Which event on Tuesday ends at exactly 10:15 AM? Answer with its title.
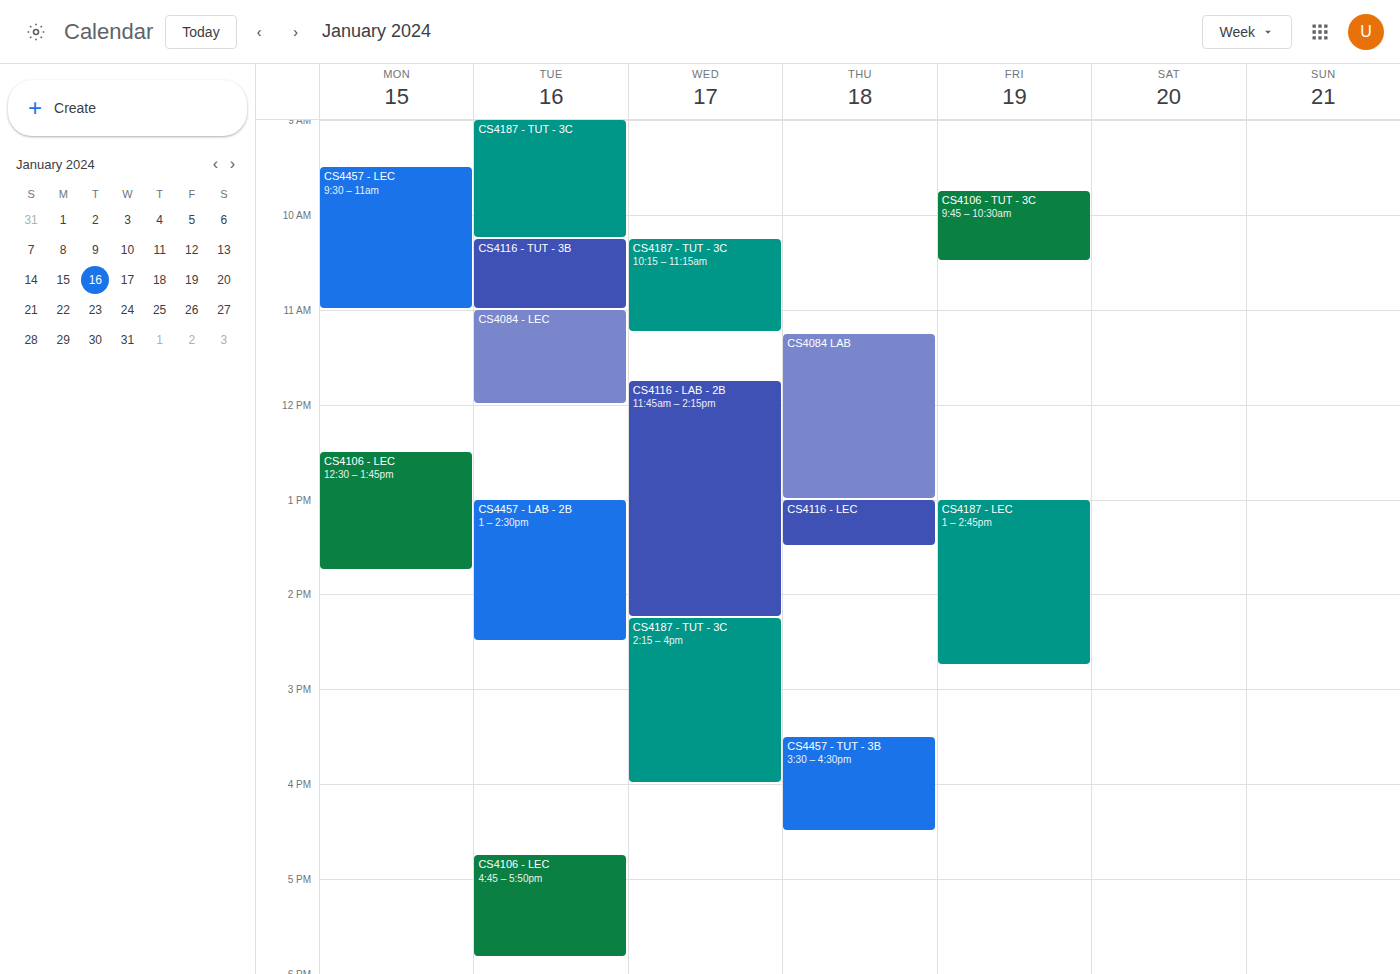
"CS4187 - TUT - 3C"